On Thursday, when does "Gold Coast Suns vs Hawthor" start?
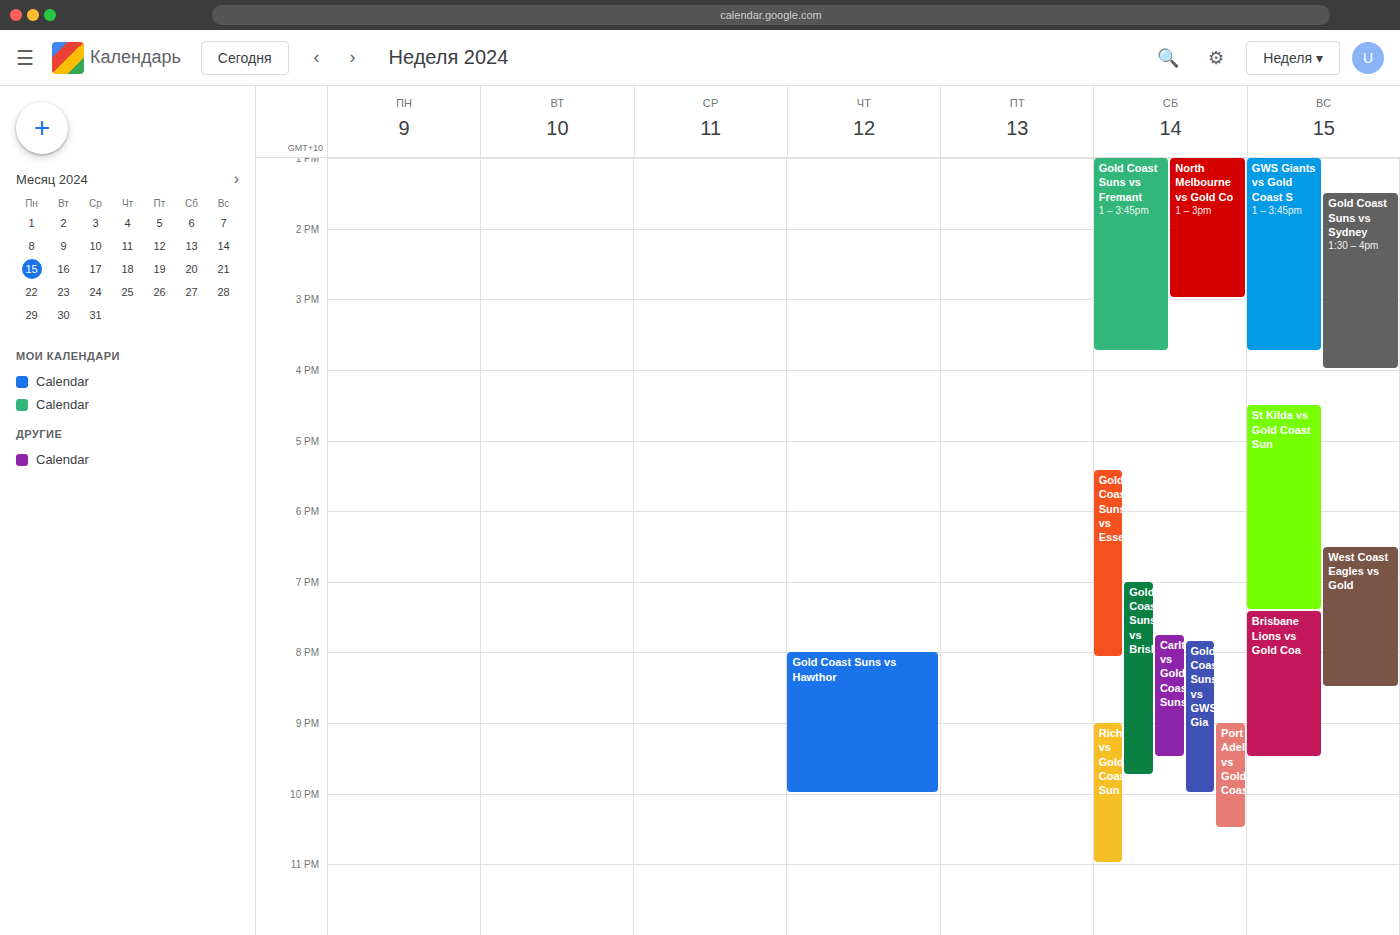
8:00 PM